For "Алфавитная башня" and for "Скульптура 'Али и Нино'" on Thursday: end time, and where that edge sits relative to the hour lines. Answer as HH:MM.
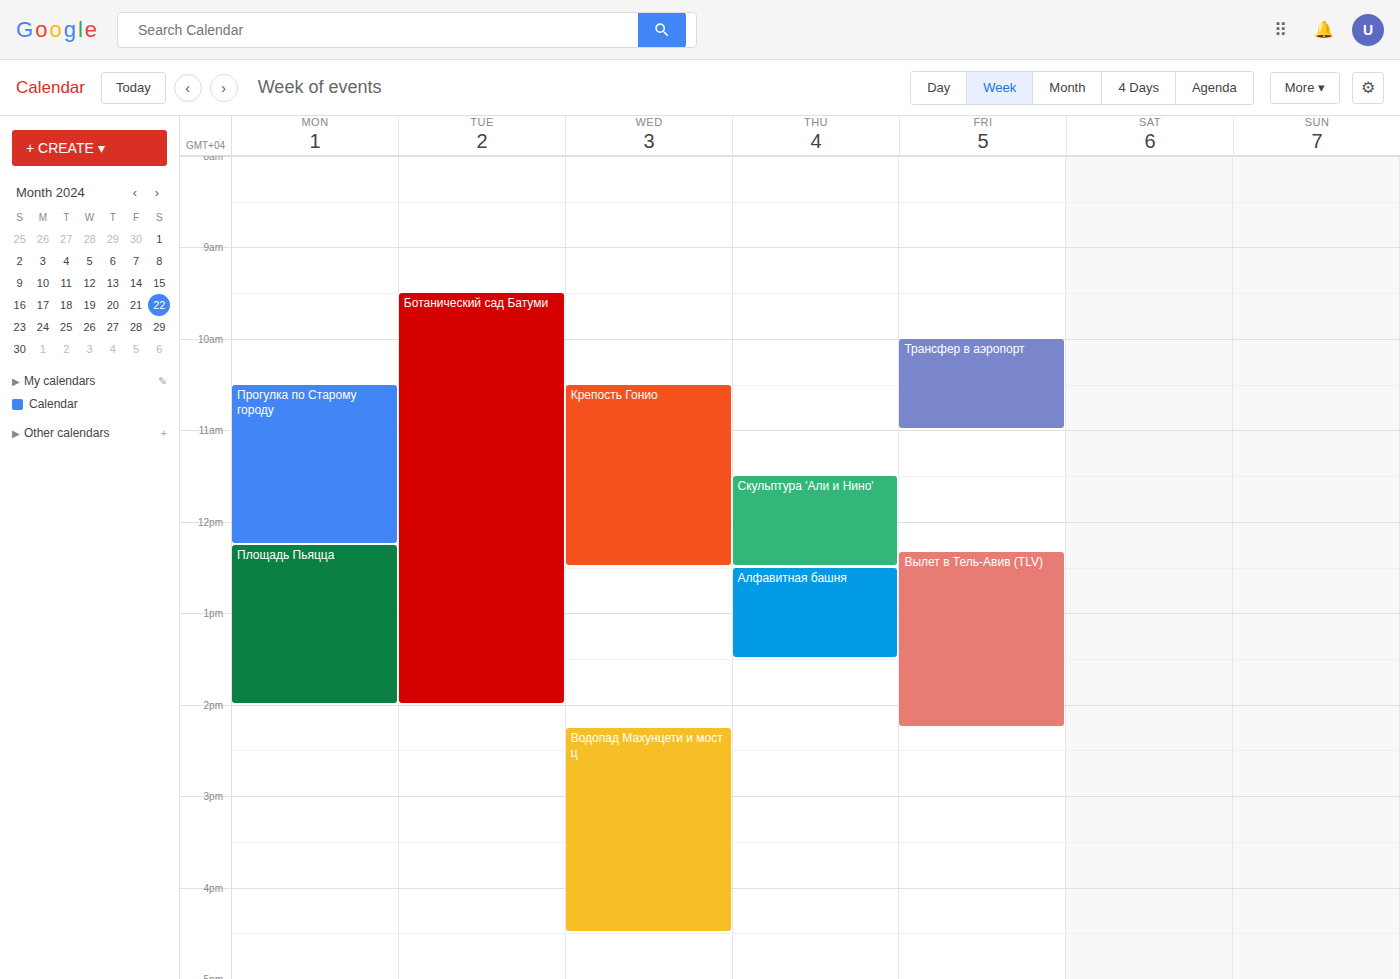
"Алфавитная башня": 13:30, halfway between the 13:00 and 14:00 lines. "Скульптура 'Али и Нино'": 12:30, halfway between the 12:00 and 13:00 lines.